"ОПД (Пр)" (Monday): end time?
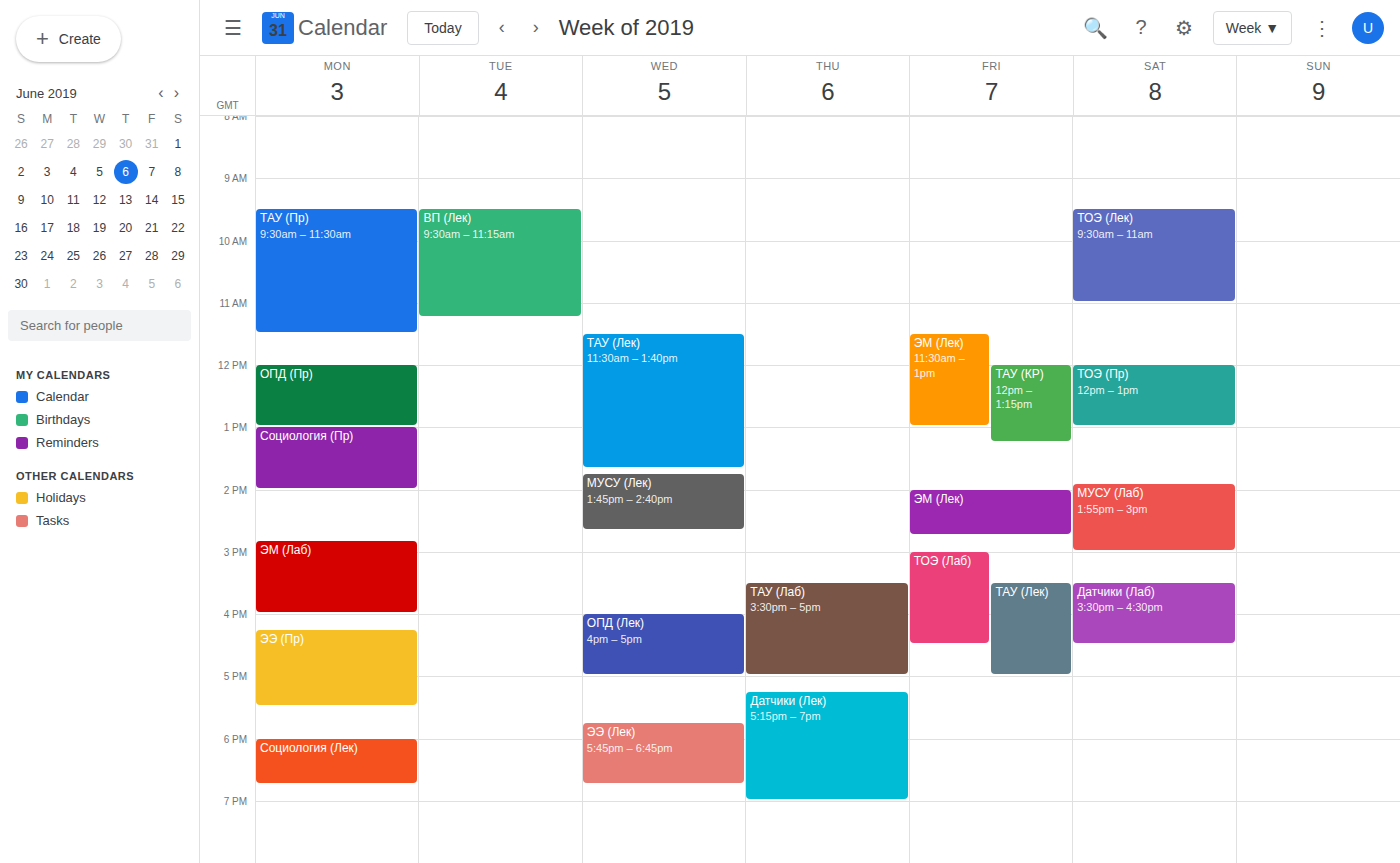
13:00